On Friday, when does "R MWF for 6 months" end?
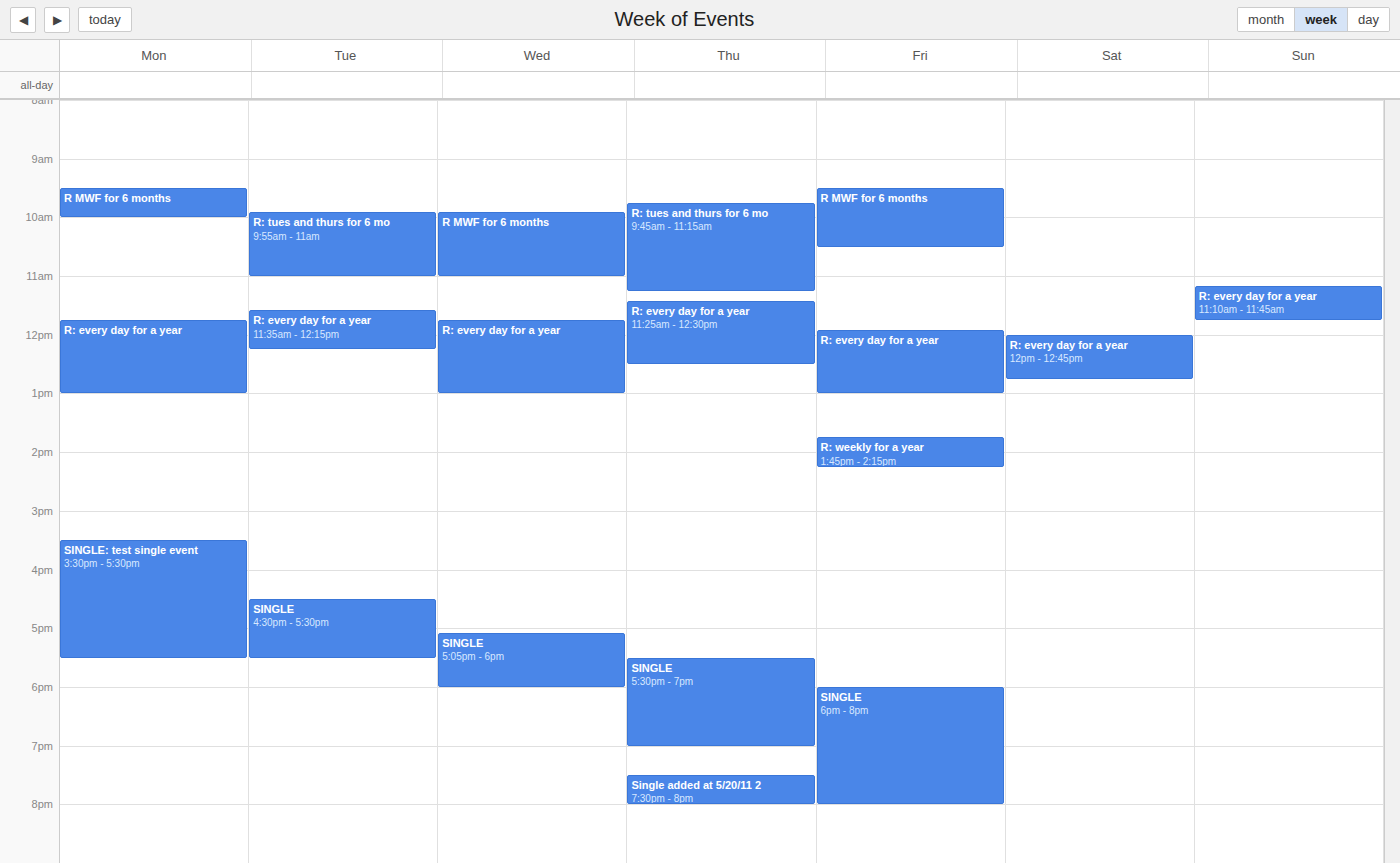
10:30 AM